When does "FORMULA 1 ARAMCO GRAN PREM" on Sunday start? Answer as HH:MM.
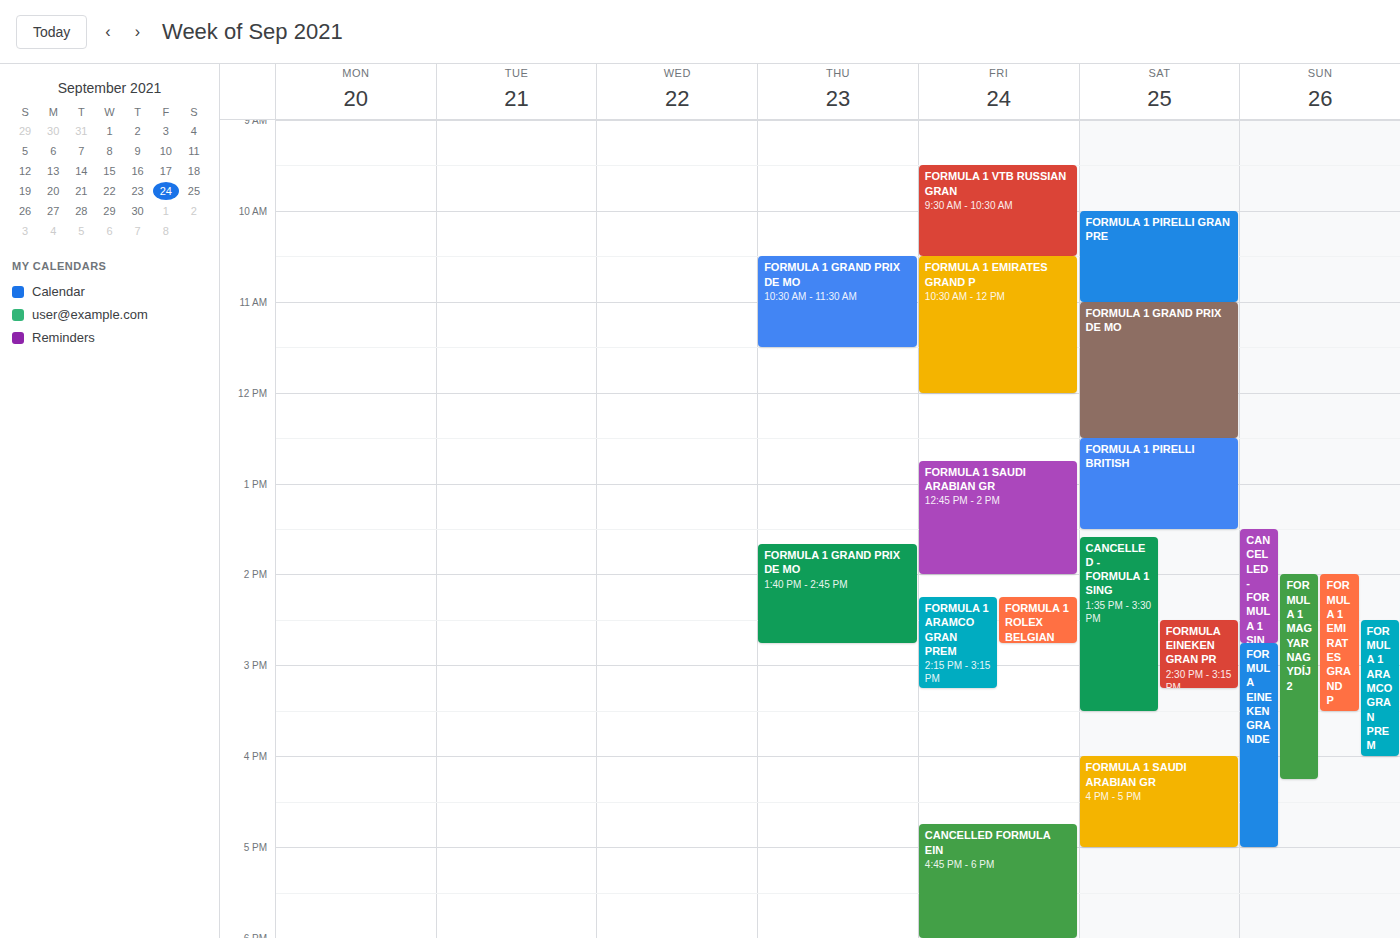
14:30